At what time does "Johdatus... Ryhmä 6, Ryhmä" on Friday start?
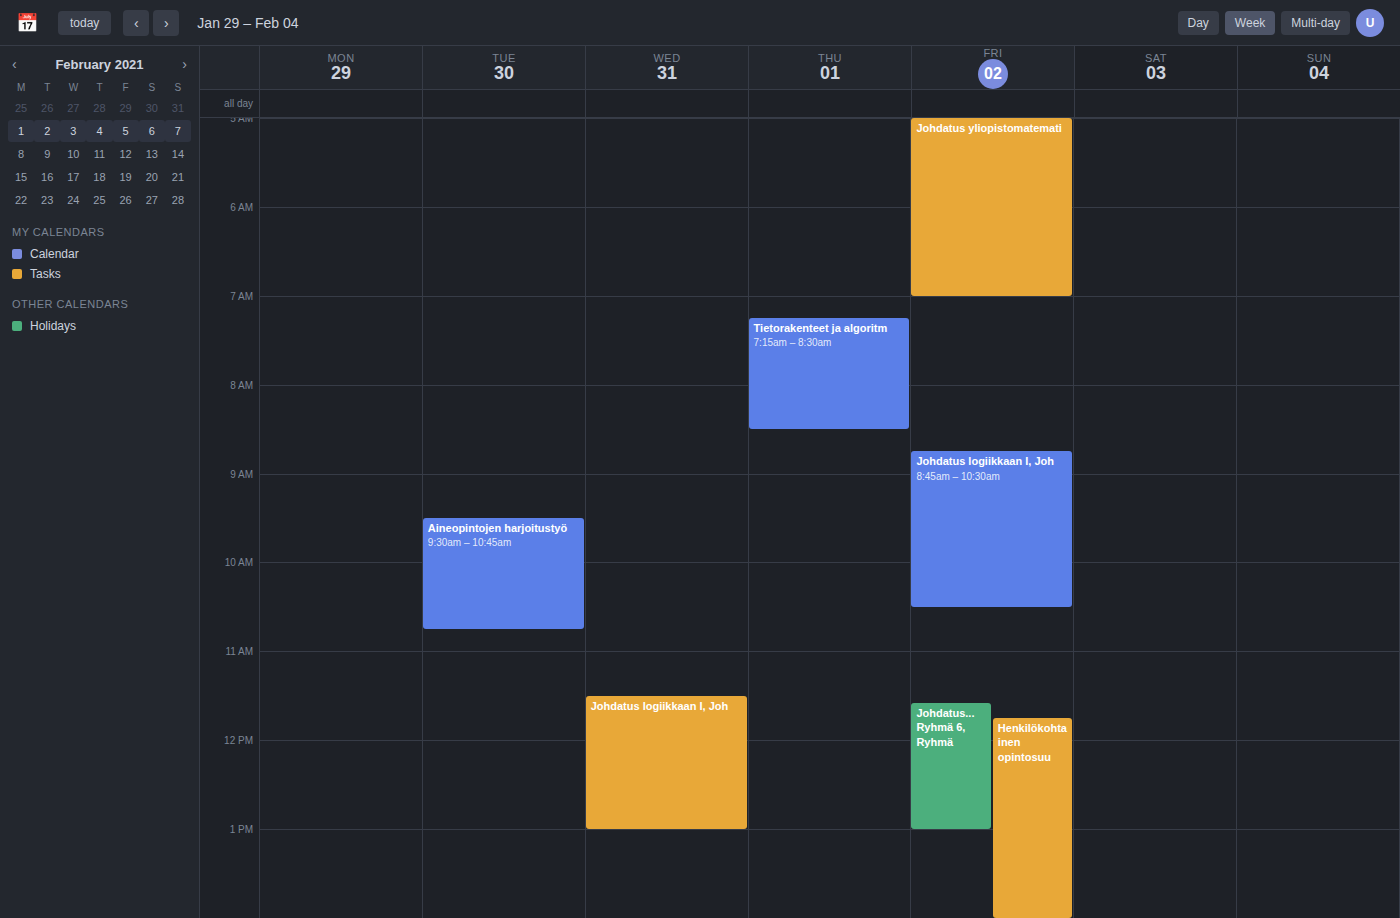
11:35